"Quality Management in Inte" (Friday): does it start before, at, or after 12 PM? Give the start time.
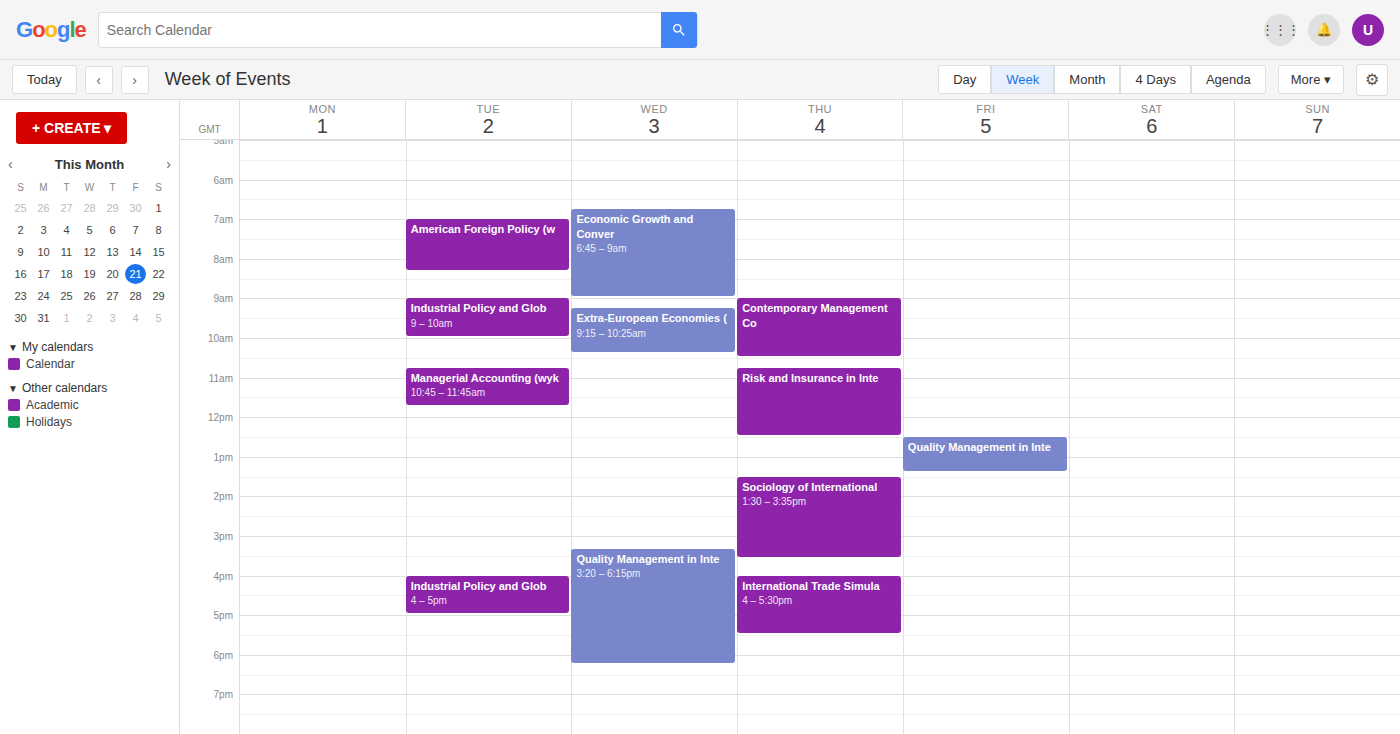
12:30 PM -- after 12 PM, 30 minutes below the 12 PM line.